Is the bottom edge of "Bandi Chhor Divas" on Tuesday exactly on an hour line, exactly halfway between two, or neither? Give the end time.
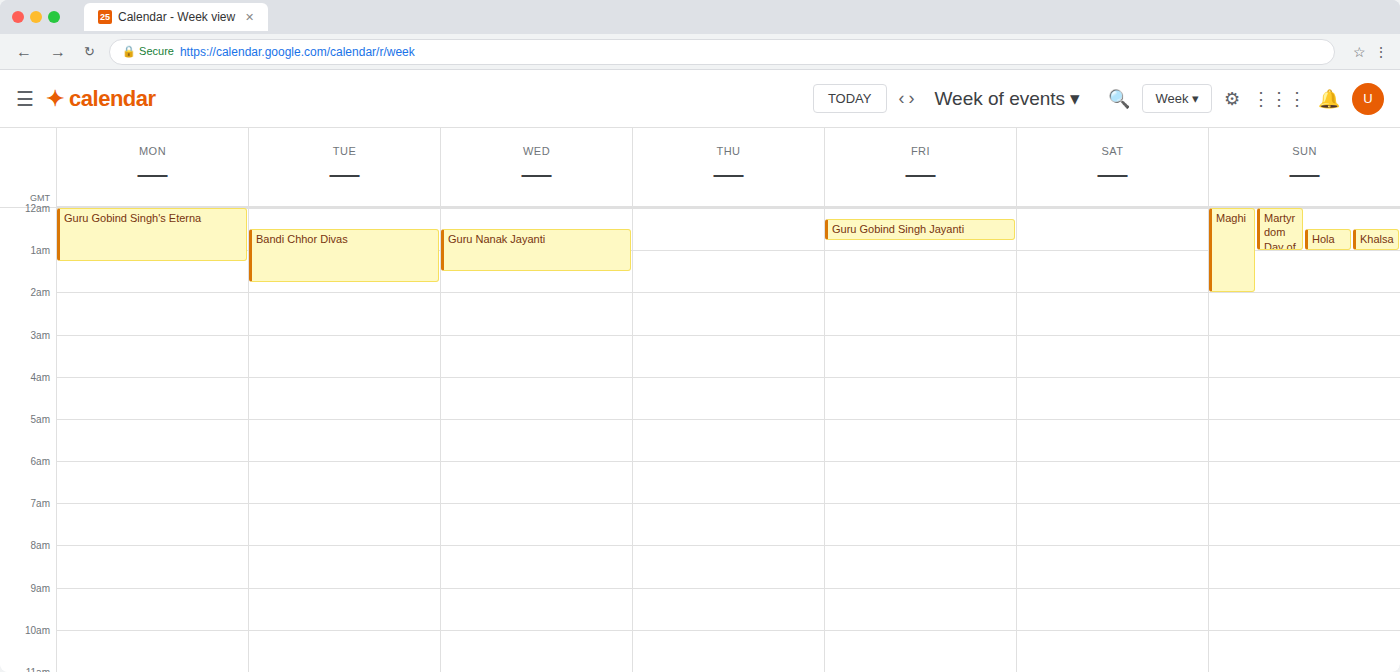
1:45 AM -- neither: three quarters of the way from the 1 AM line to the 2 AM line.